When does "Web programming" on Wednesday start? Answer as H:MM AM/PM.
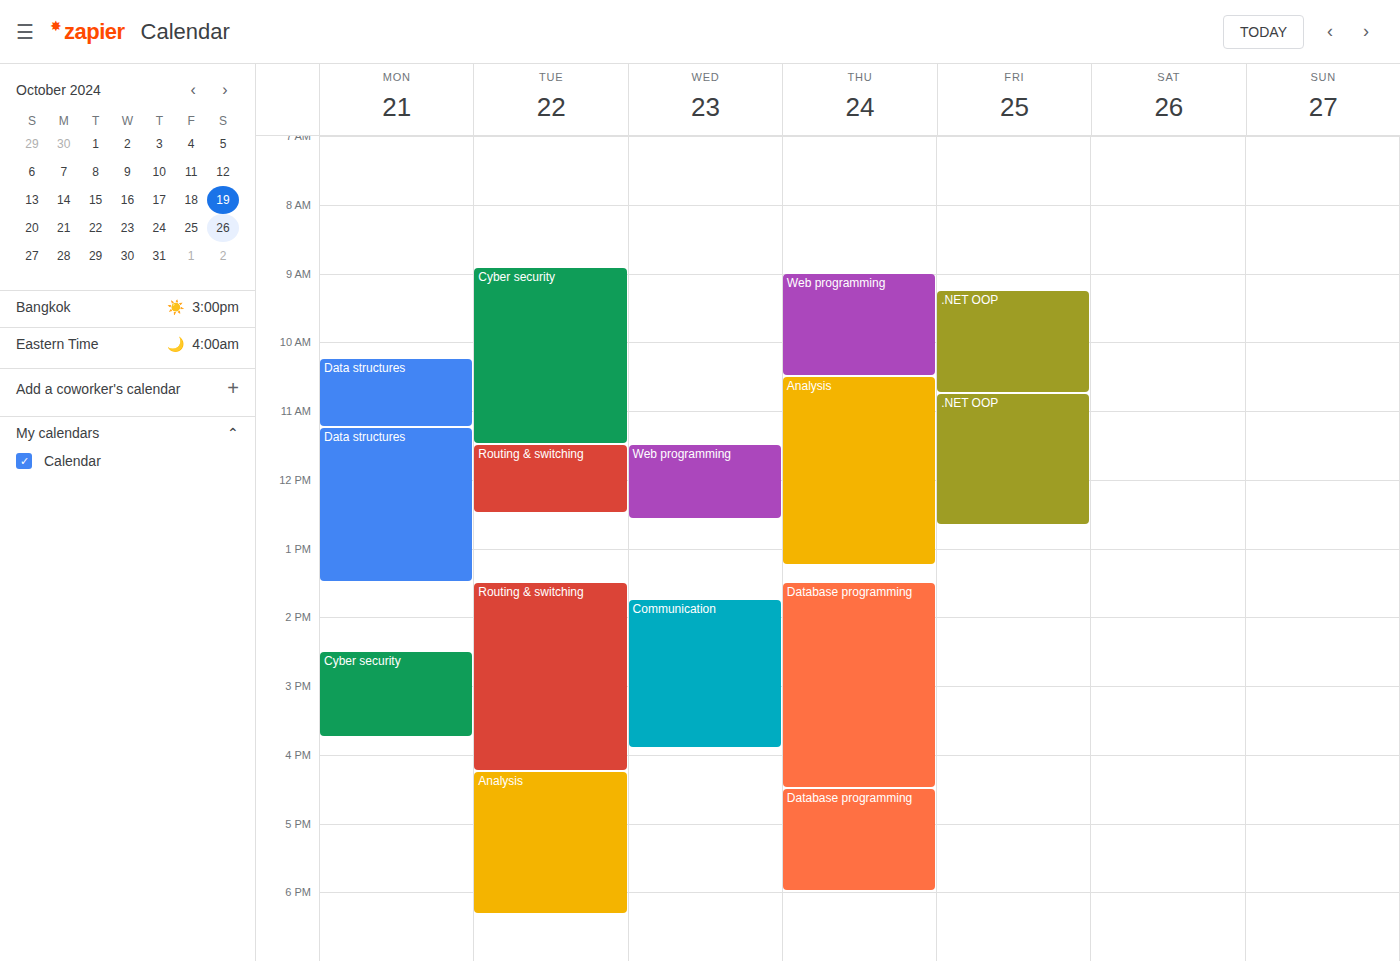
11:30 AM